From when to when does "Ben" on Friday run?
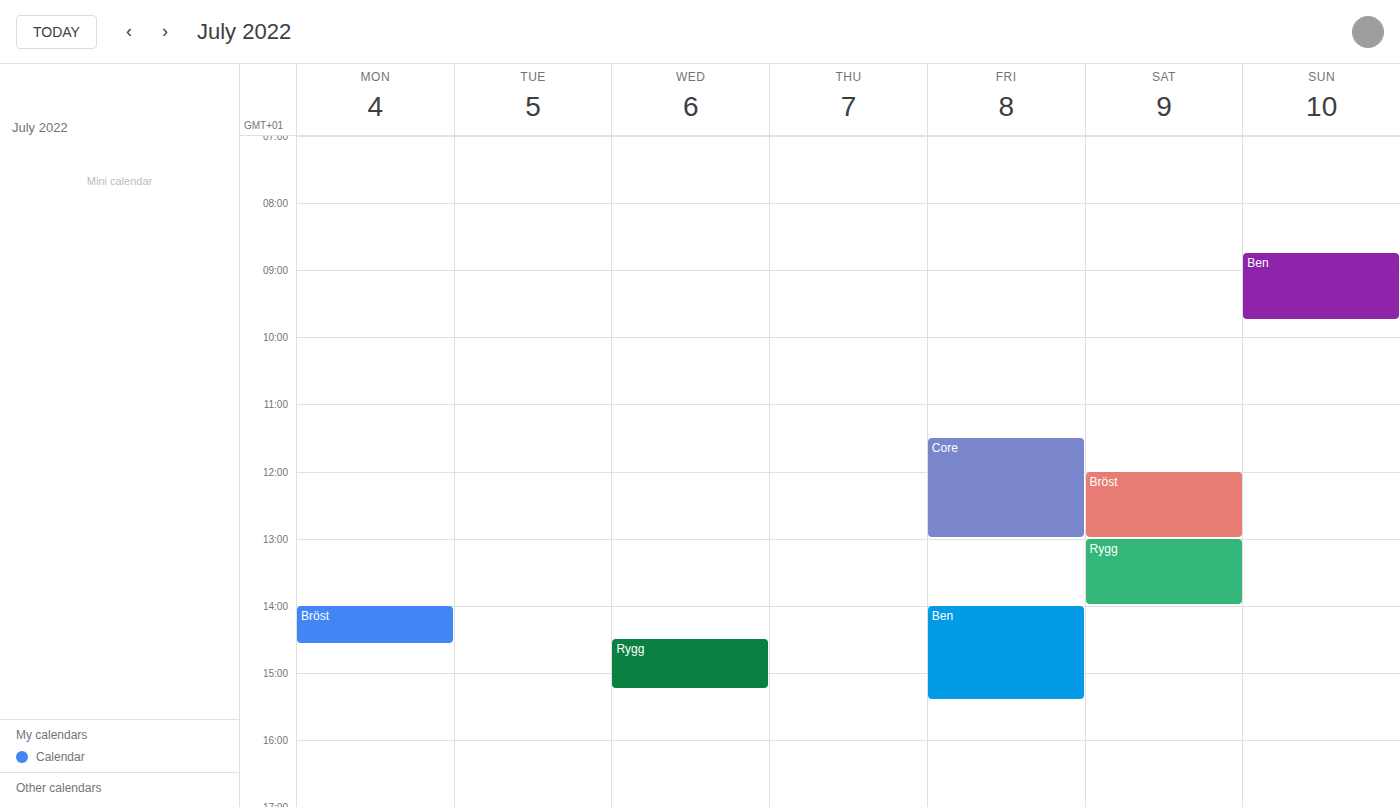
14:00 to 15:25